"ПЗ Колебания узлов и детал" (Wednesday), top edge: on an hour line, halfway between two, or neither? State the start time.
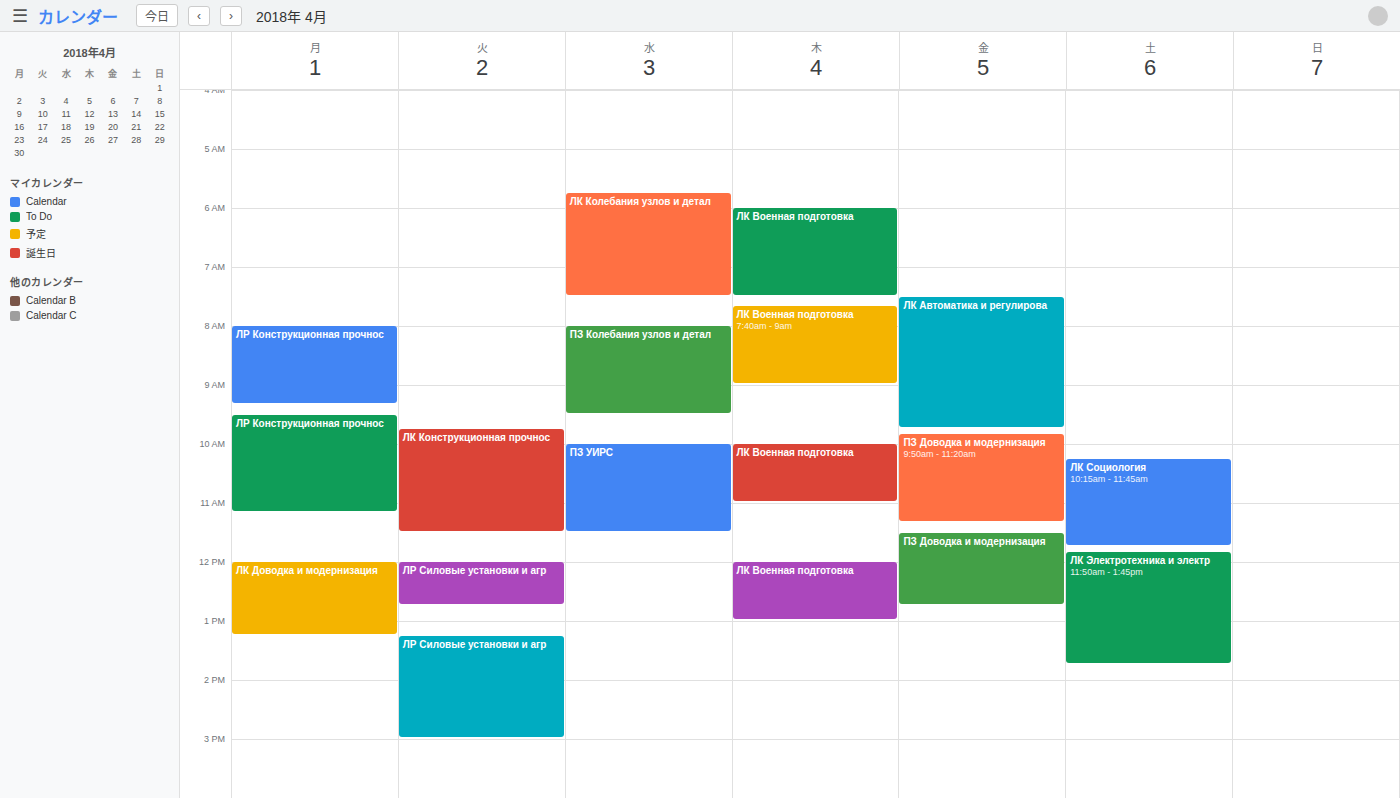
8:00 AM -- exactly on the 8 AM line.